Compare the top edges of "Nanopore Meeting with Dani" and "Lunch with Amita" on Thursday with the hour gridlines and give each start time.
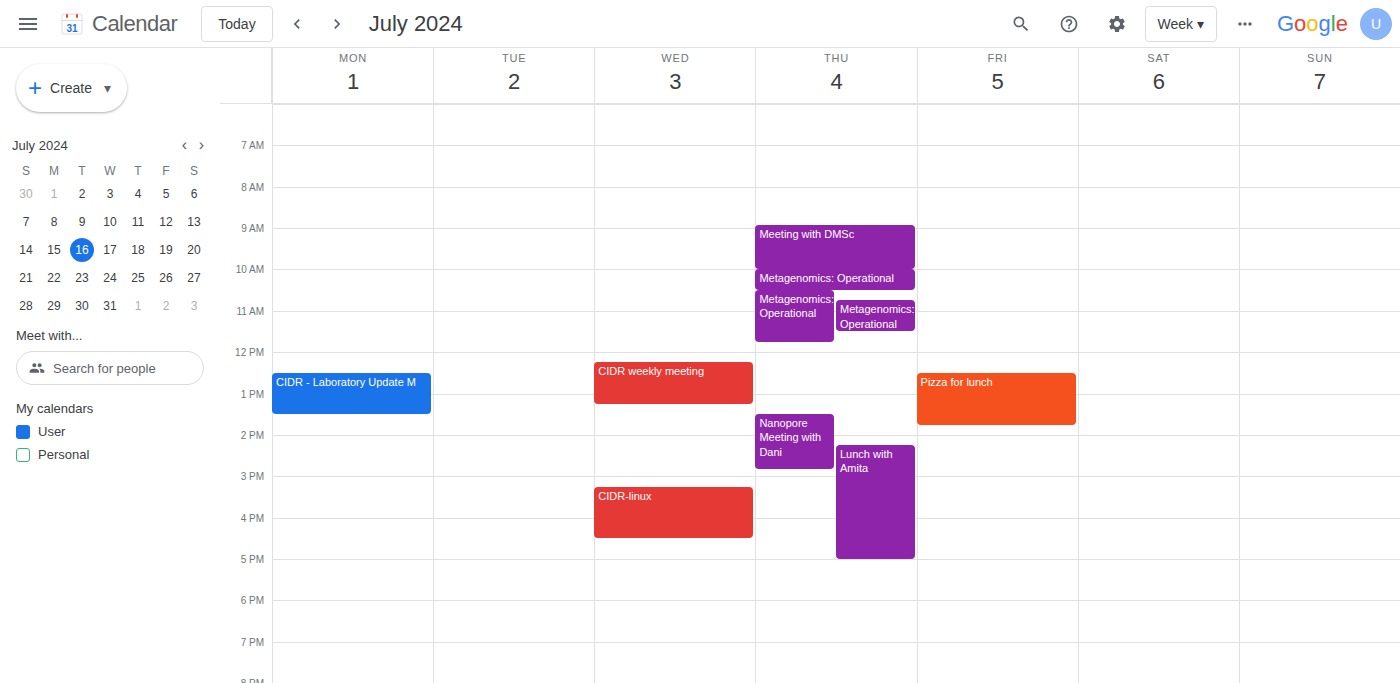
"Nanopore Meeting with Dani": 1:30 PM, halfway between the 1 PM and 2 PM lines. "Lunch with Amita": 2:15 PM, neither: a quarter of the way from the 2 PM line to the 3 PM line.